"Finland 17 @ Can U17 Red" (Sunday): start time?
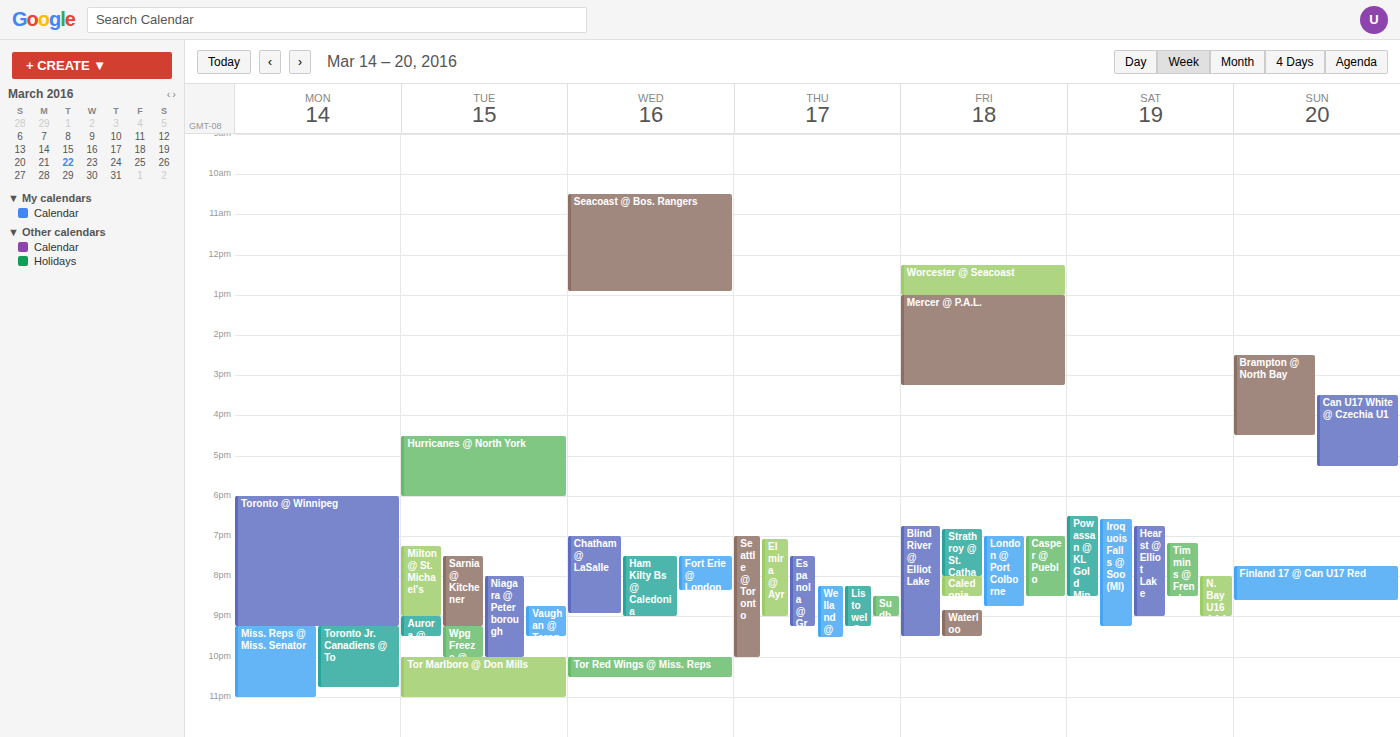
19:45